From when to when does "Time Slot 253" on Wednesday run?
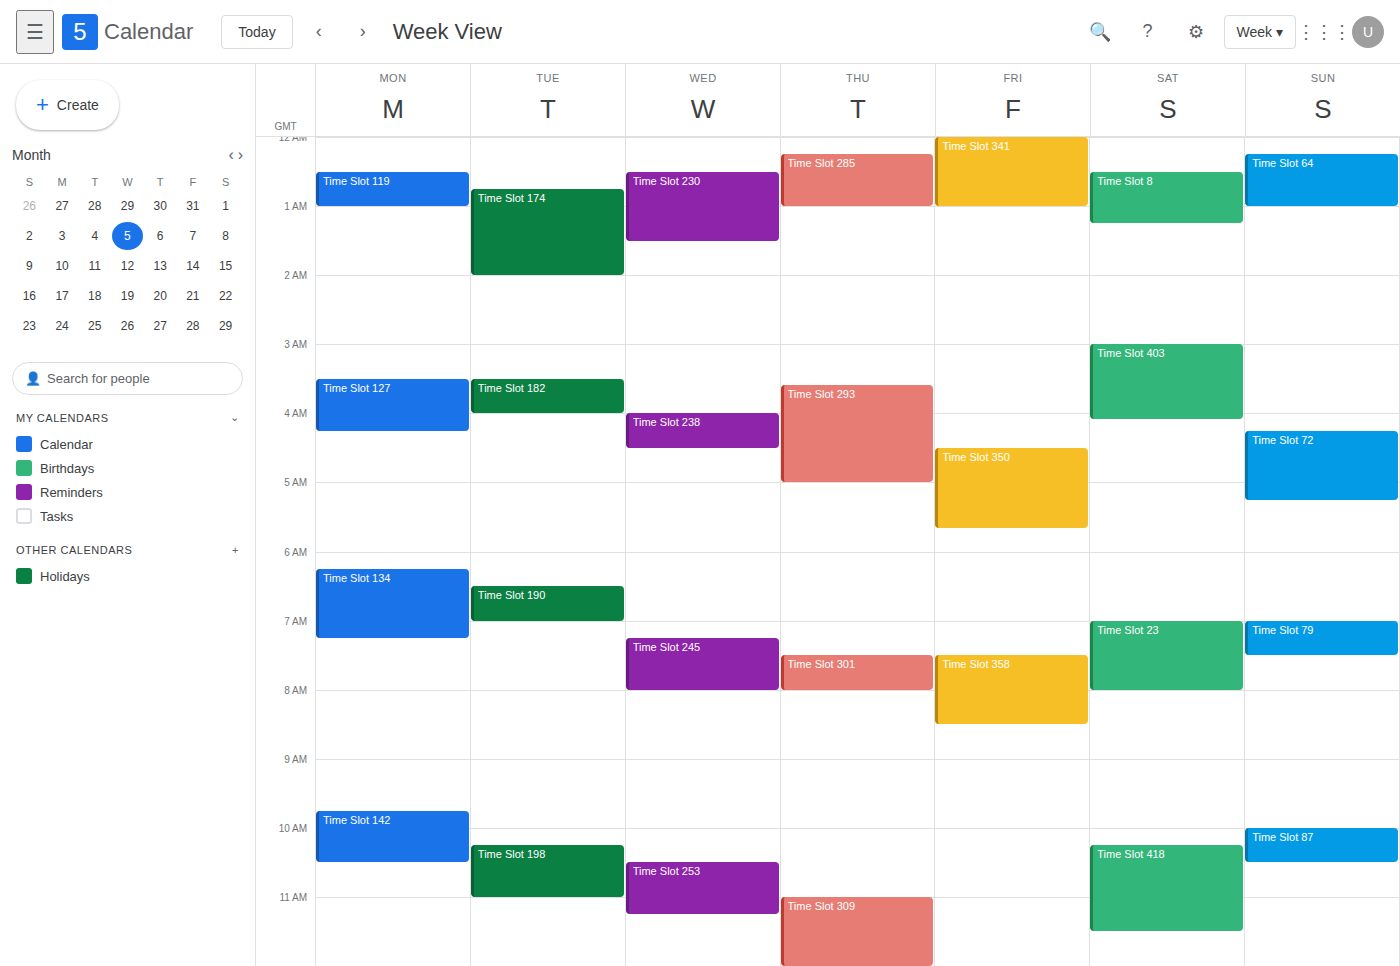
10:30 to 11:15